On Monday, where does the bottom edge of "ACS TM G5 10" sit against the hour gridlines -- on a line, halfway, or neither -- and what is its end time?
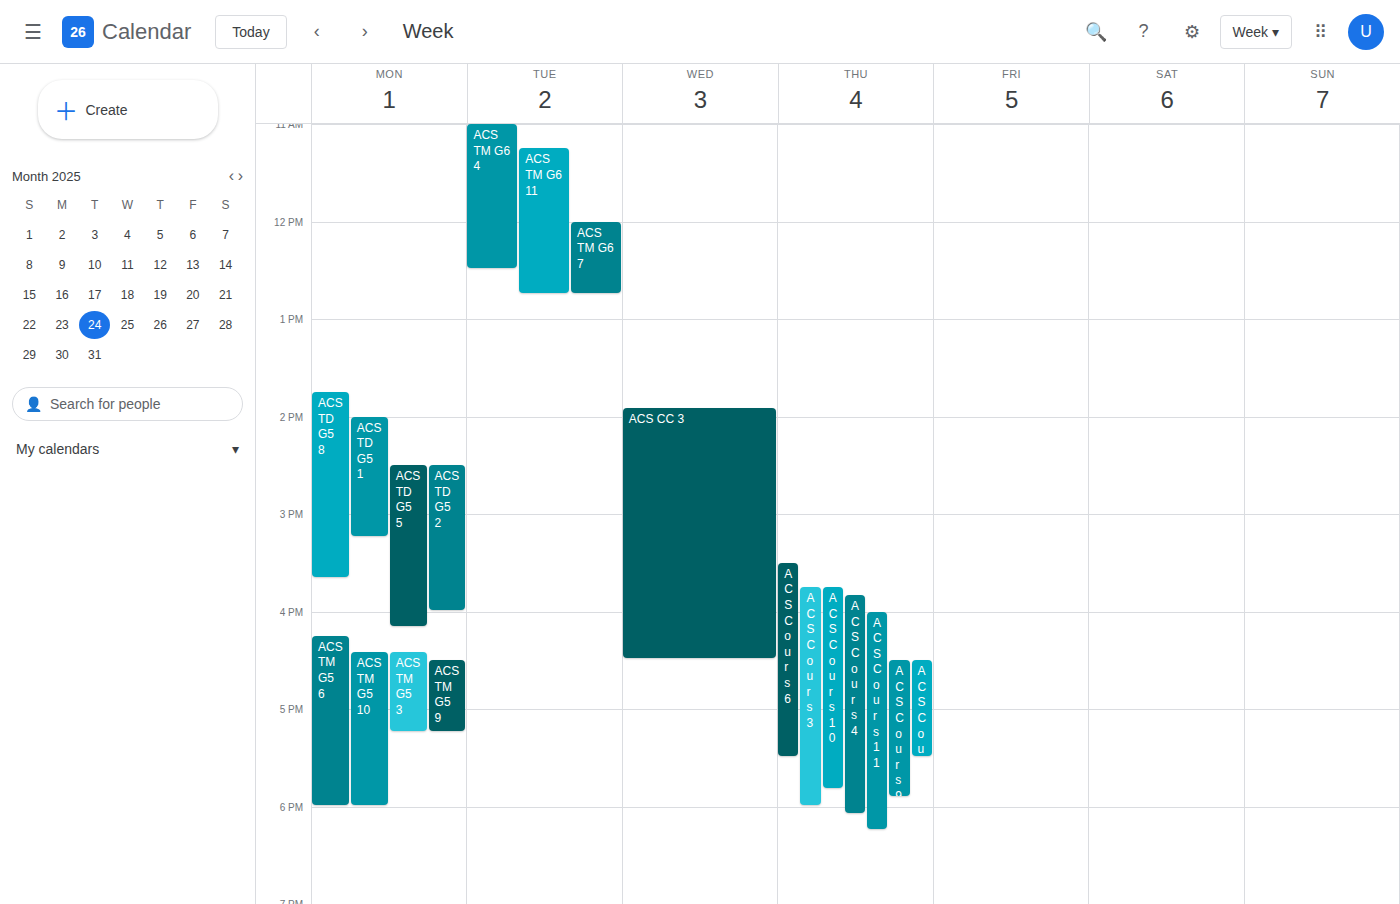
6:00 PM -- exactly on the 6 PM line.